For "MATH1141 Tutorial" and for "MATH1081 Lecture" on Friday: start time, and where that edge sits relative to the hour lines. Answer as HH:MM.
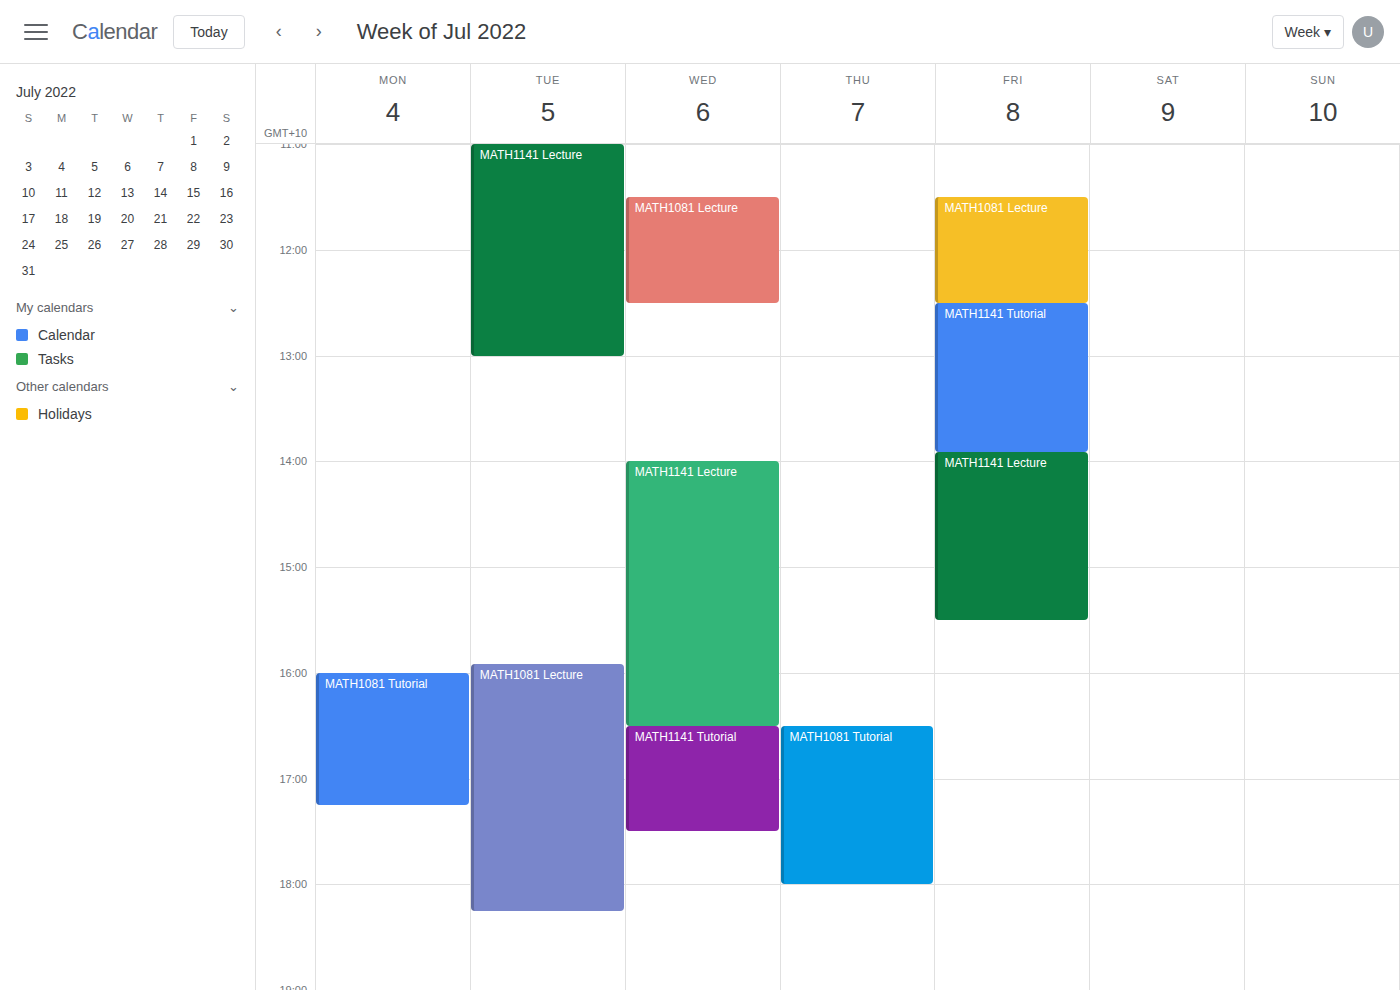
"MATH1141 Tutorial": 12:30, halfway between the 12:00 and 13:00 lines. "MATH1081 Lecture": 11:30, halfway between the 11:00 and 12:00 lines.